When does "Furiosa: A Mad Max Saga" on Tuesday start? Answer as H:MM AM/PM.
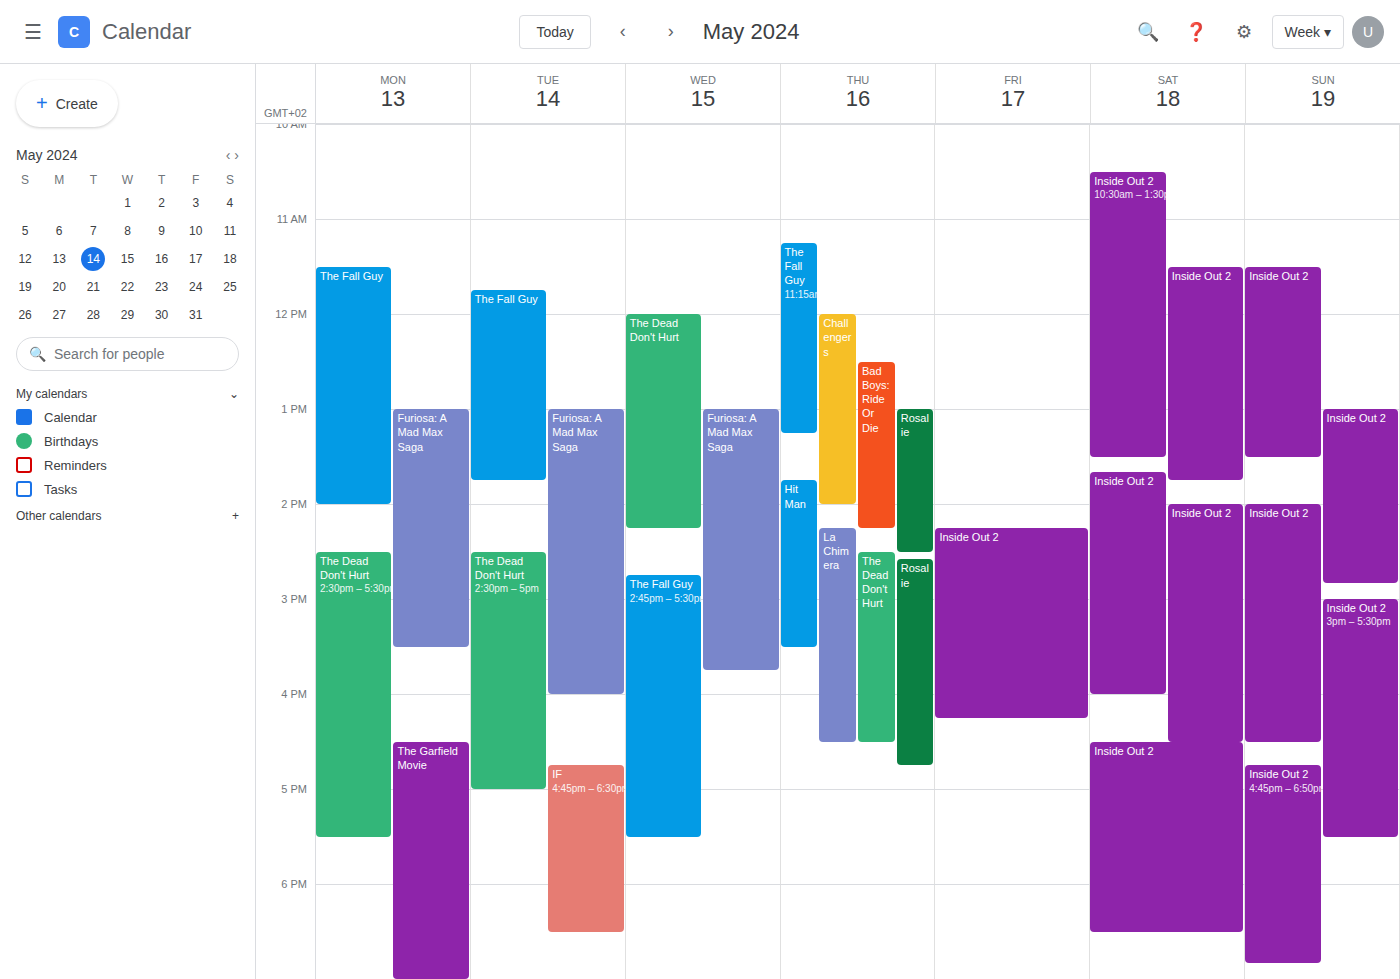
1:00 PM